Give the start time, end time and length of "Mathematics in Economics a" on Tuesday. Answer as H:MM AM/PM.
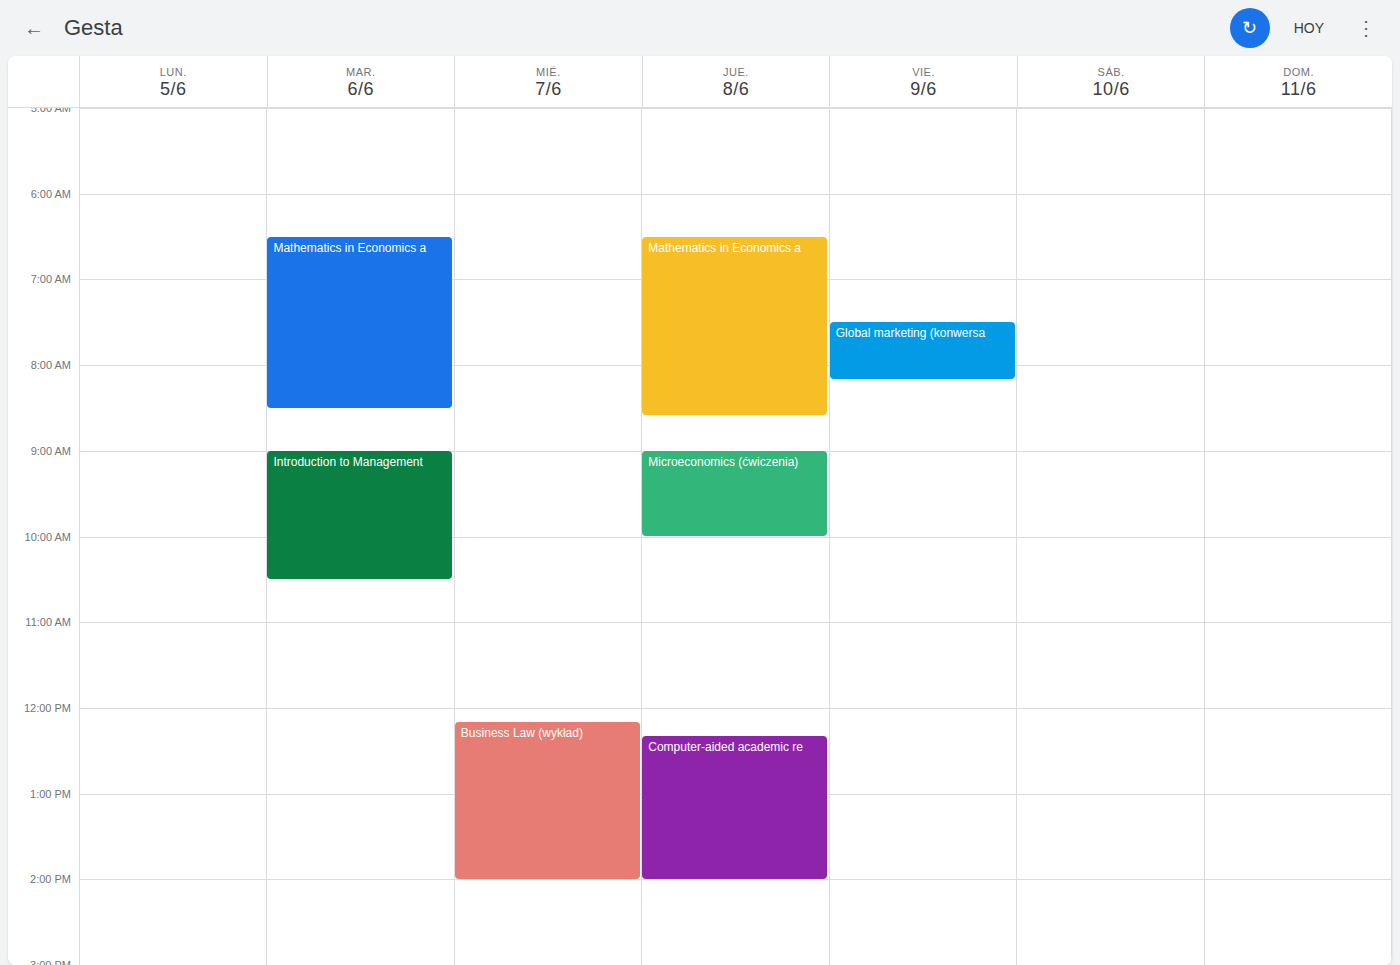
6:30 AM to 8:30 AM, 2 hours